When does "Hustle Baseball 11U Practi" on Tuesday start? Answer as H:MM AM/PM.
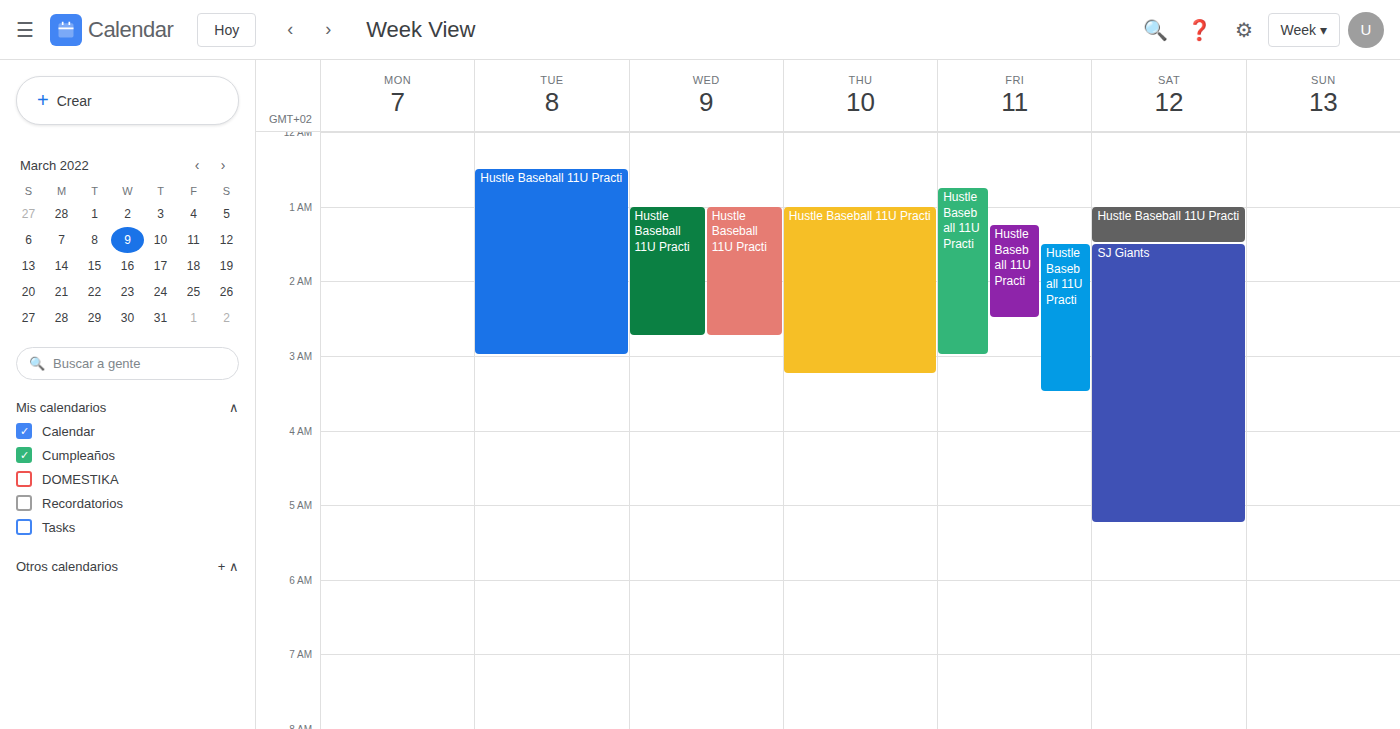
12:30 AM